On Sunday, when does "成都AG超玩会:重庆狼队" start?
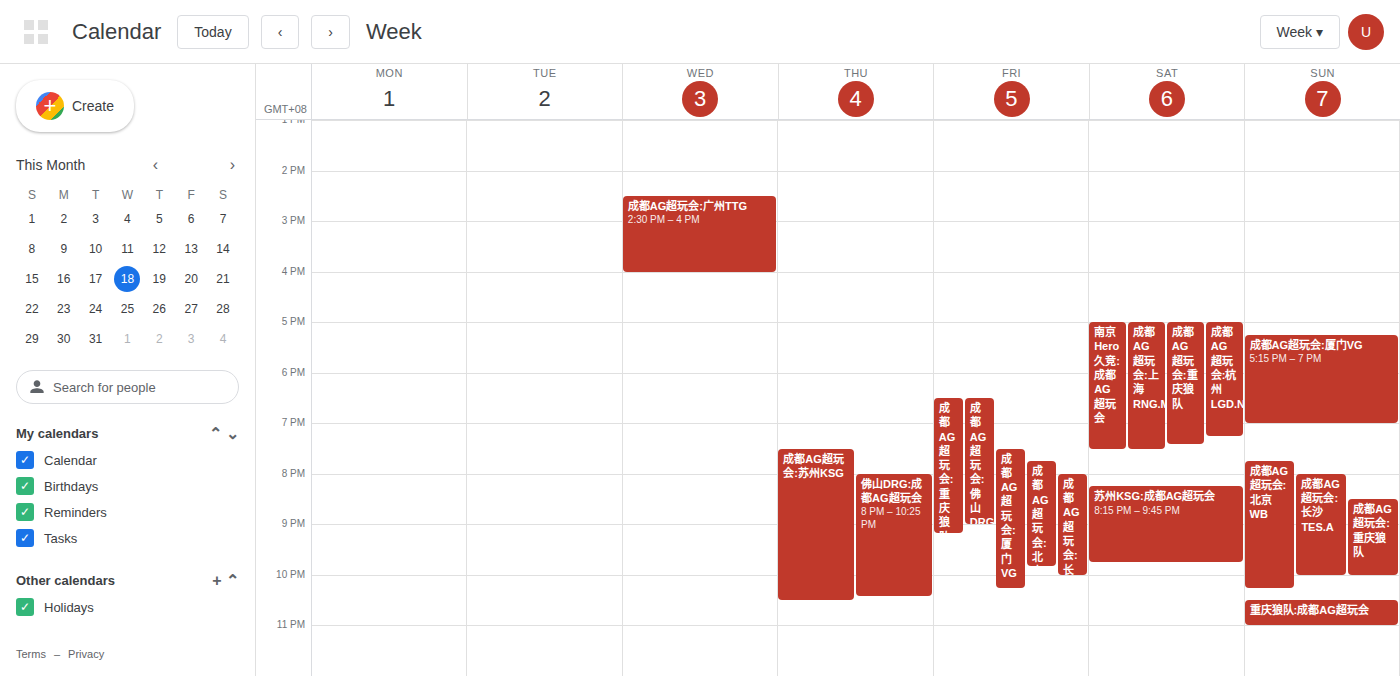
8:30 PM